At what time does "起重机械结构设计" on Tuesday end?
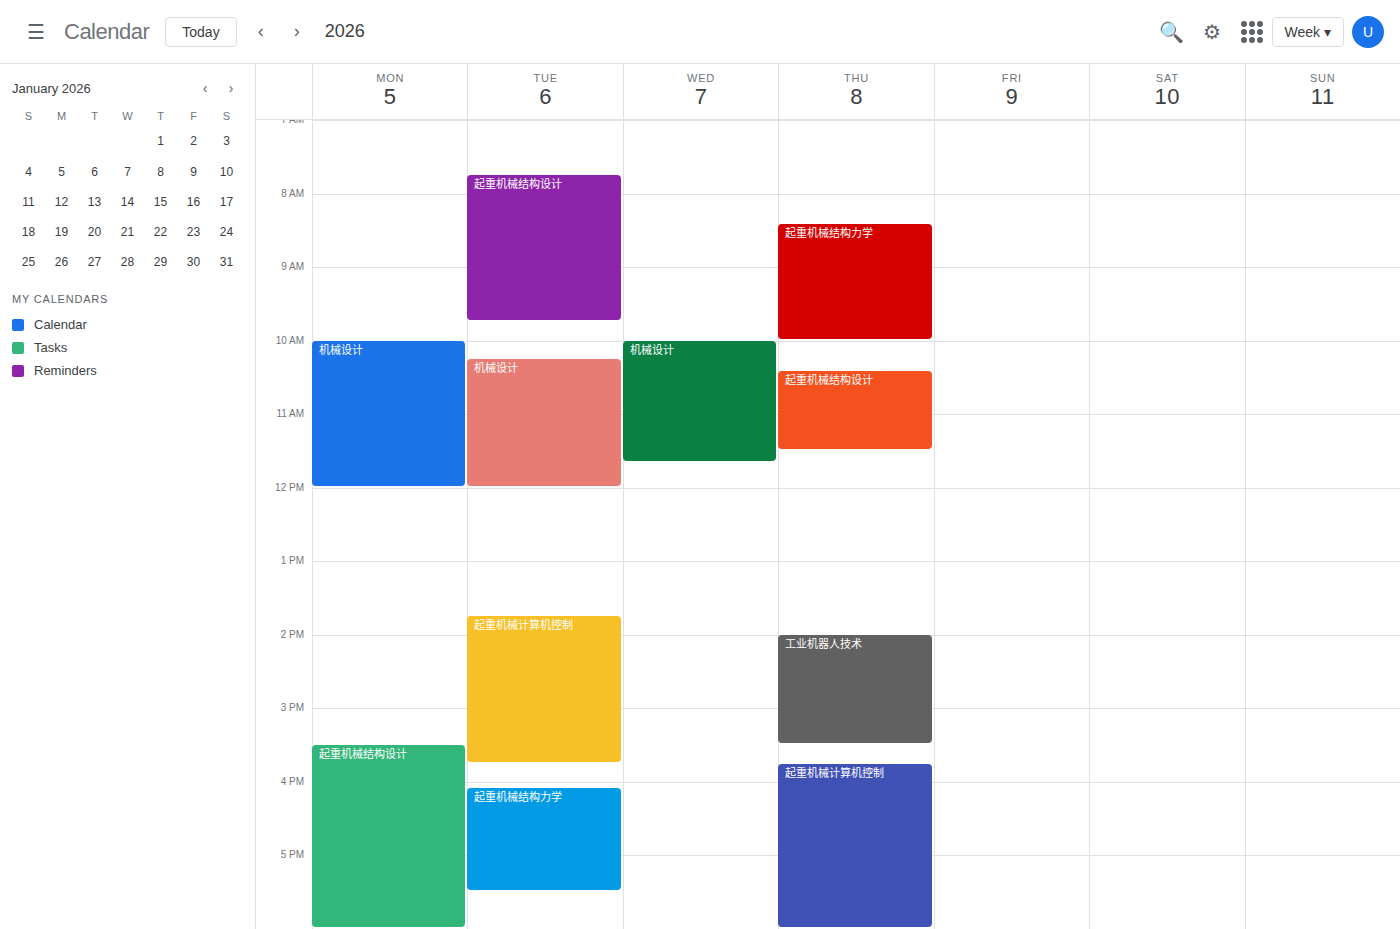
9:45 AM